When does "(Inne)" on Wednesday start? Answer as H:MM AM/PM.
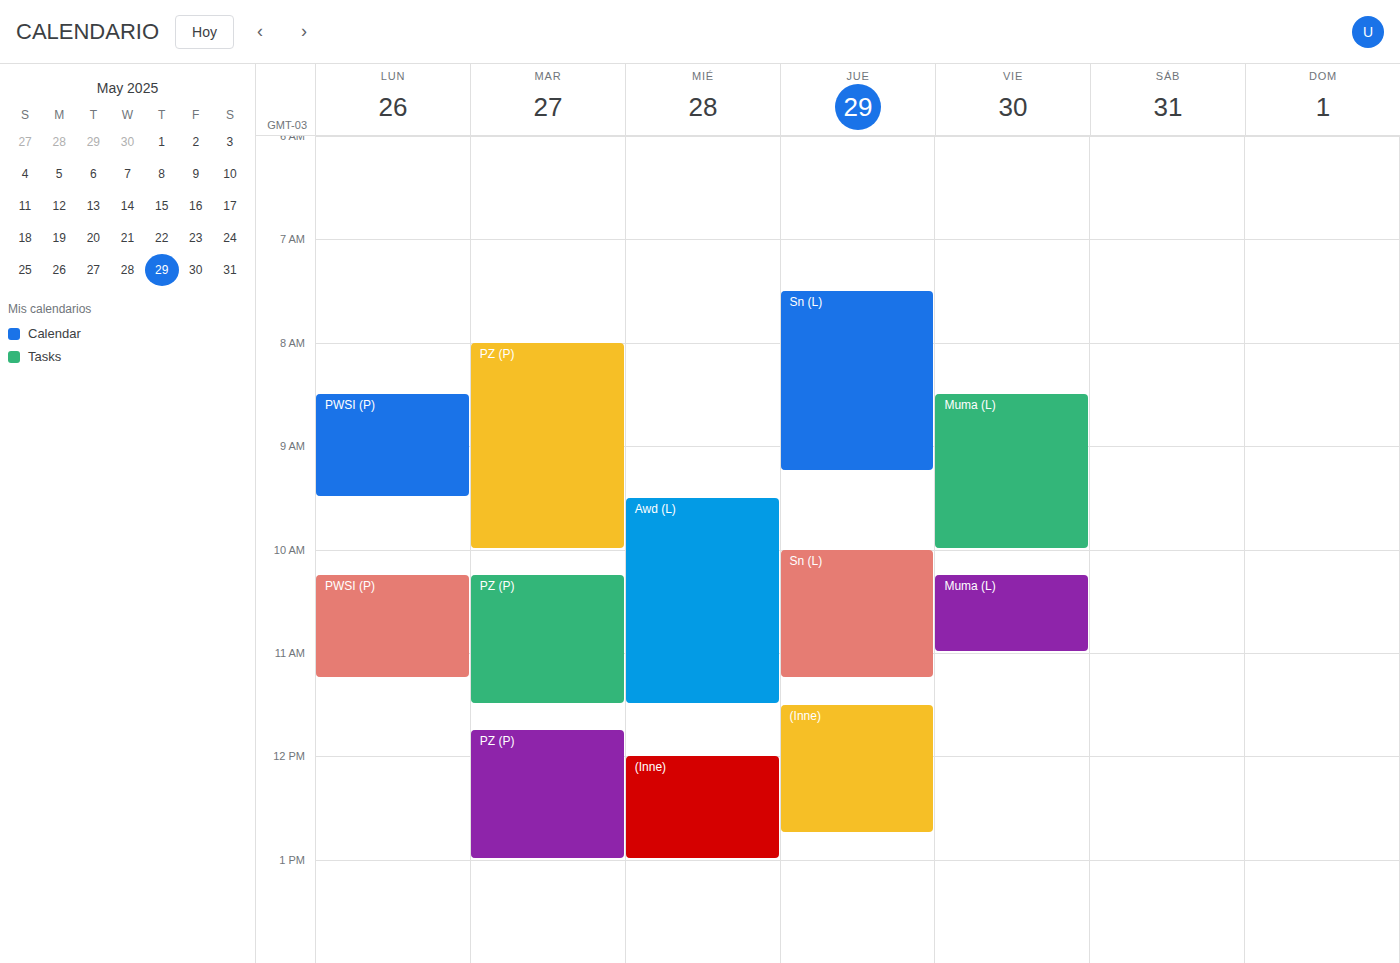
12:00 PM